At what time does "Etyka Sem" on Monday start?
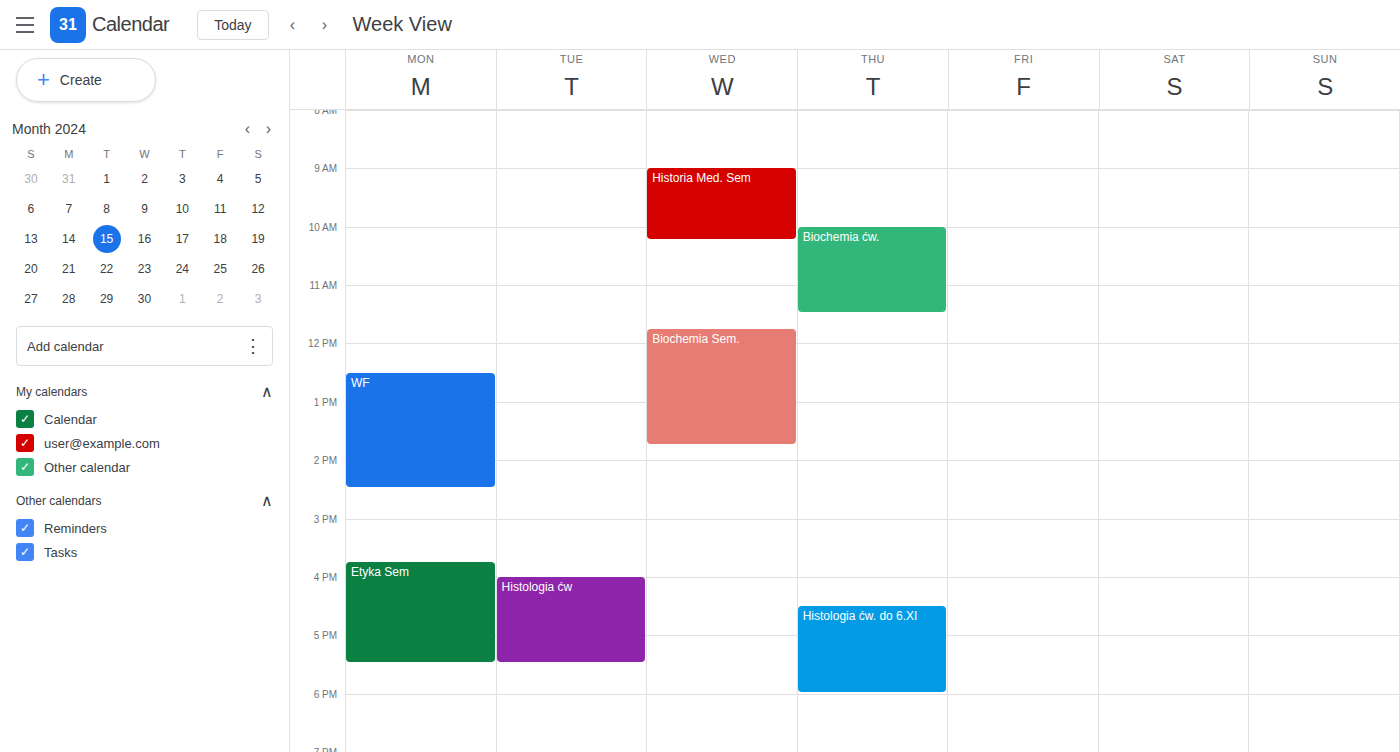
15:45